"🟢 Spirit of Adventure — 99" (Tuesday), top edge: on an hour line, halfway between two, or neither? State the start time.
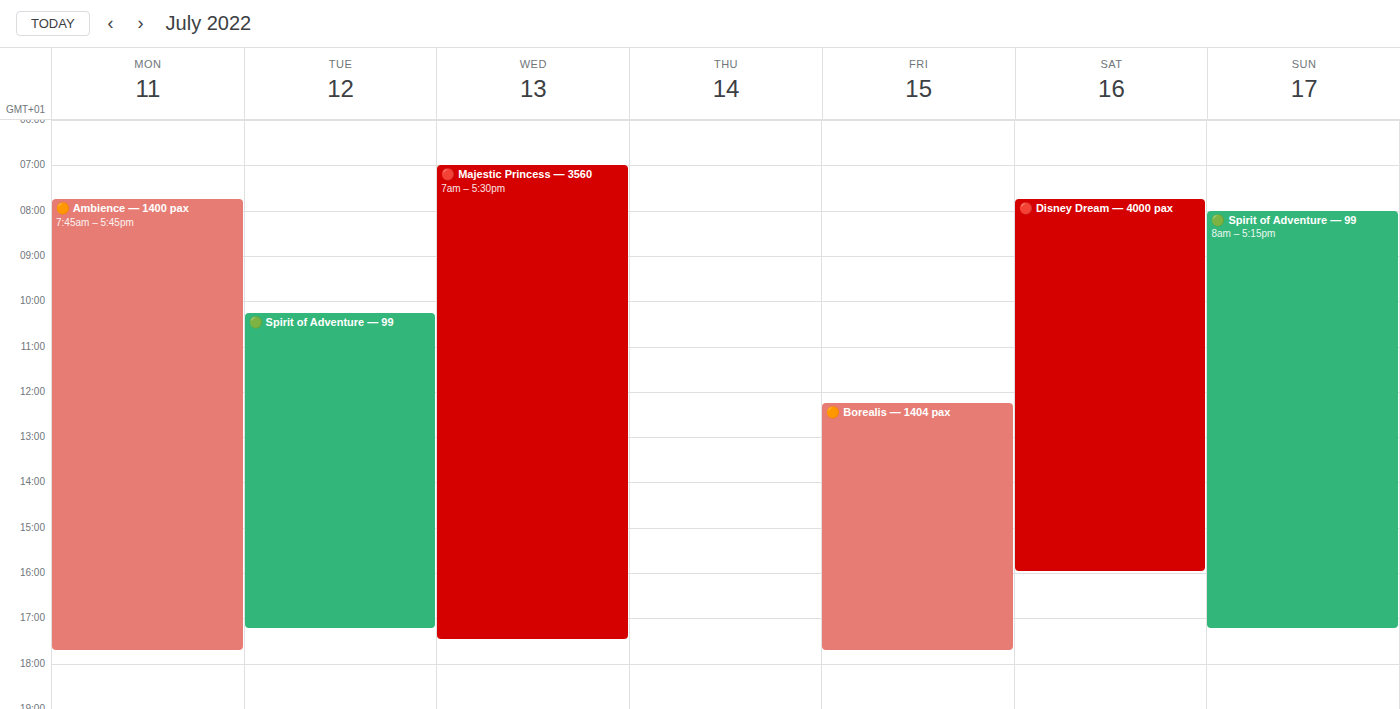
10:15 AM -- neither: a quarter of the way from the 10 AM line to the 11 AM line.